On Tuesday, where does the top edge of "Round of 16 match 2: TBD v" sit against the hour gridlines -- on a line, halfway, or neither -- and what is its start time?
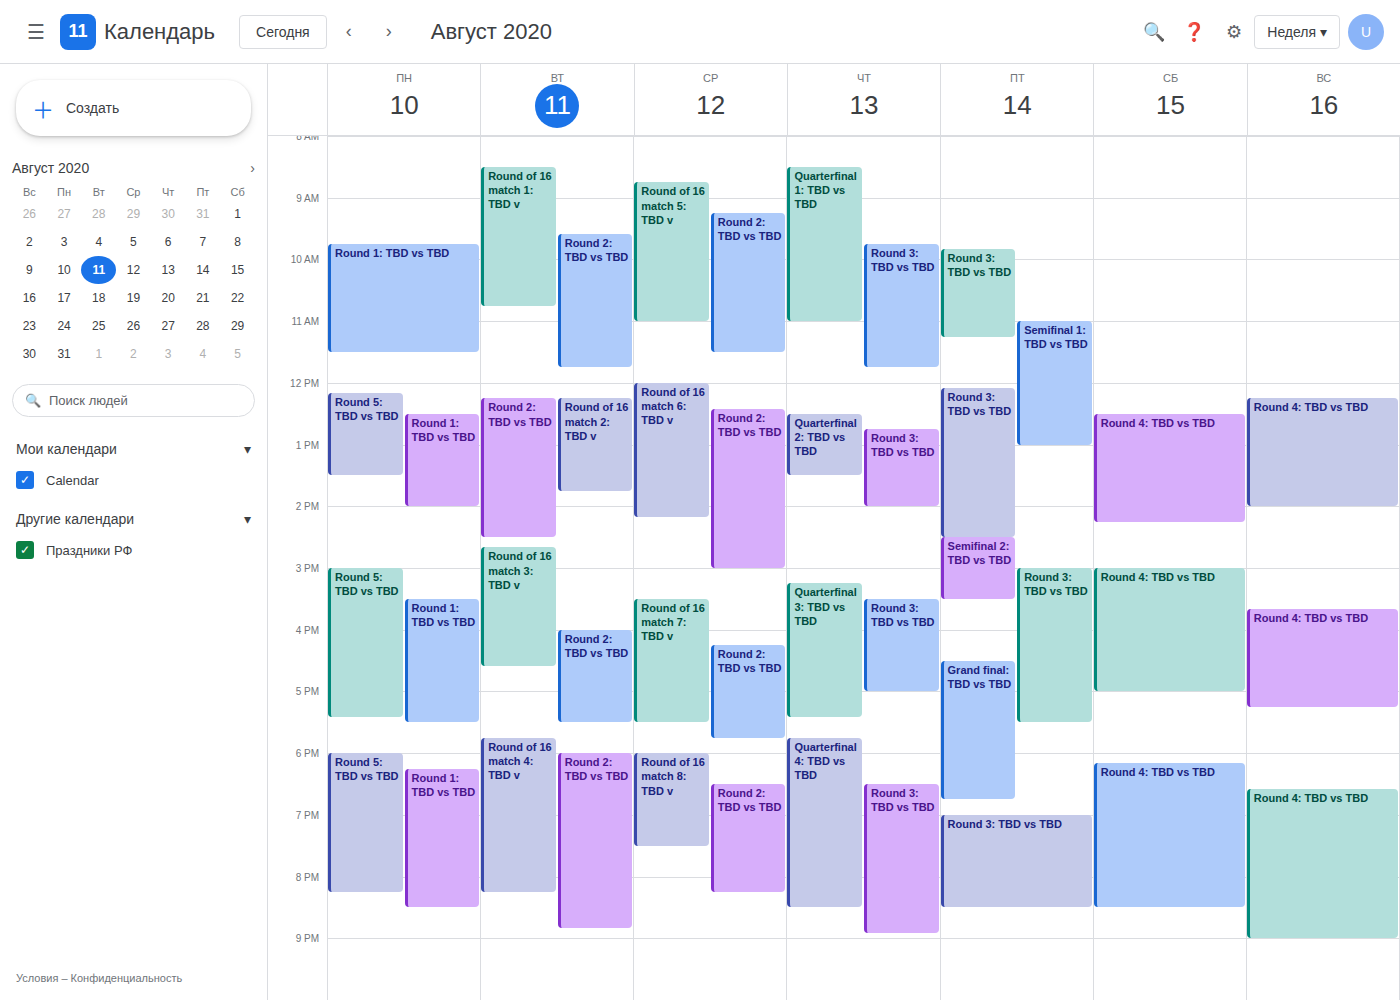
12:15 PM -- neither: a quarter of the way from the 12 PM line to the 1 PM line.